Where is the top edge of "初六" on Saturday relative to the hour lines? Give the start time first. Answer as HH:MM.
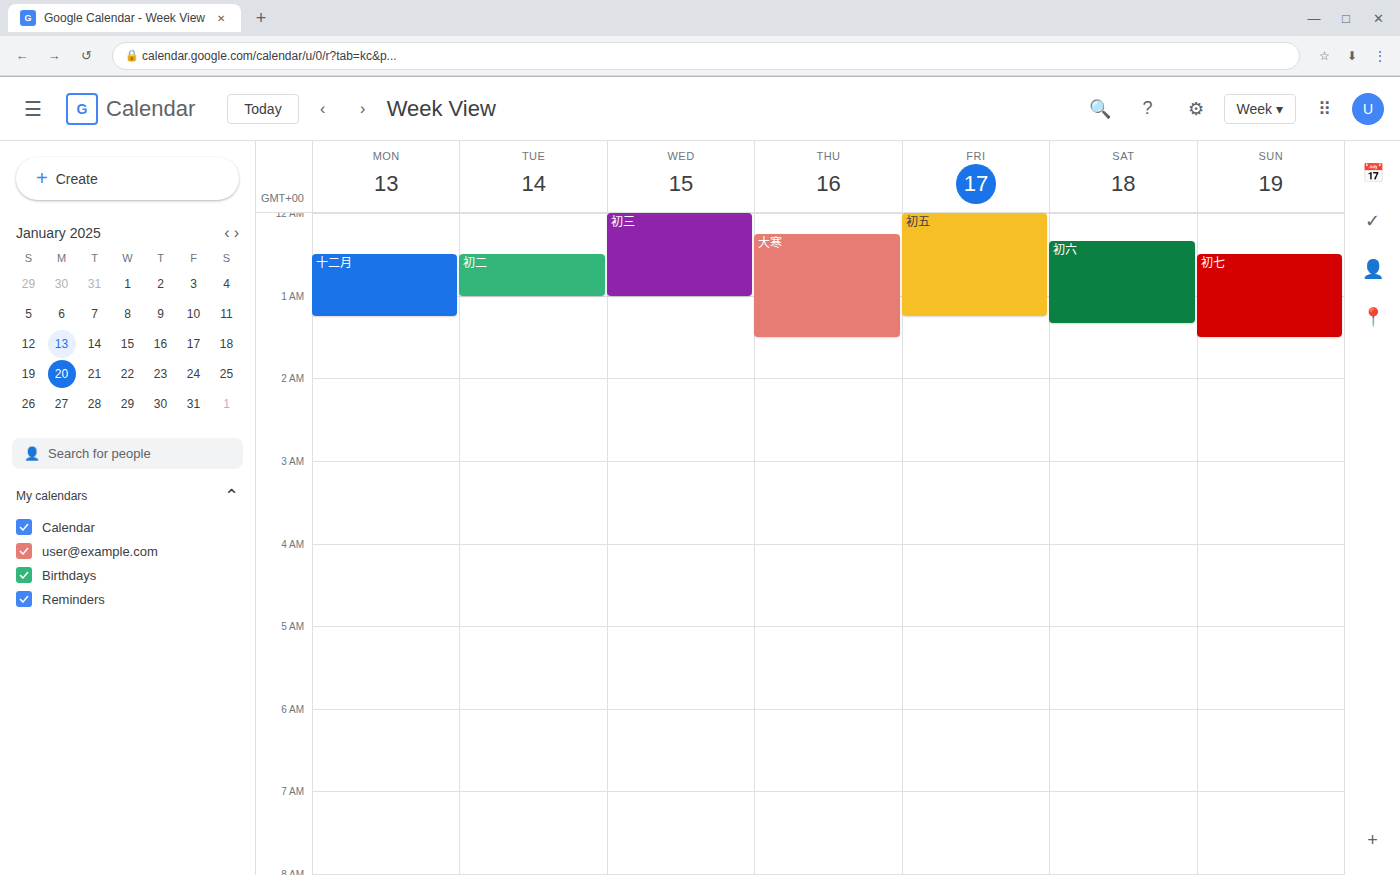
00:20 -- neither: 20 minutes below the 00:00 line and 40 minutes above the 01:00 line.